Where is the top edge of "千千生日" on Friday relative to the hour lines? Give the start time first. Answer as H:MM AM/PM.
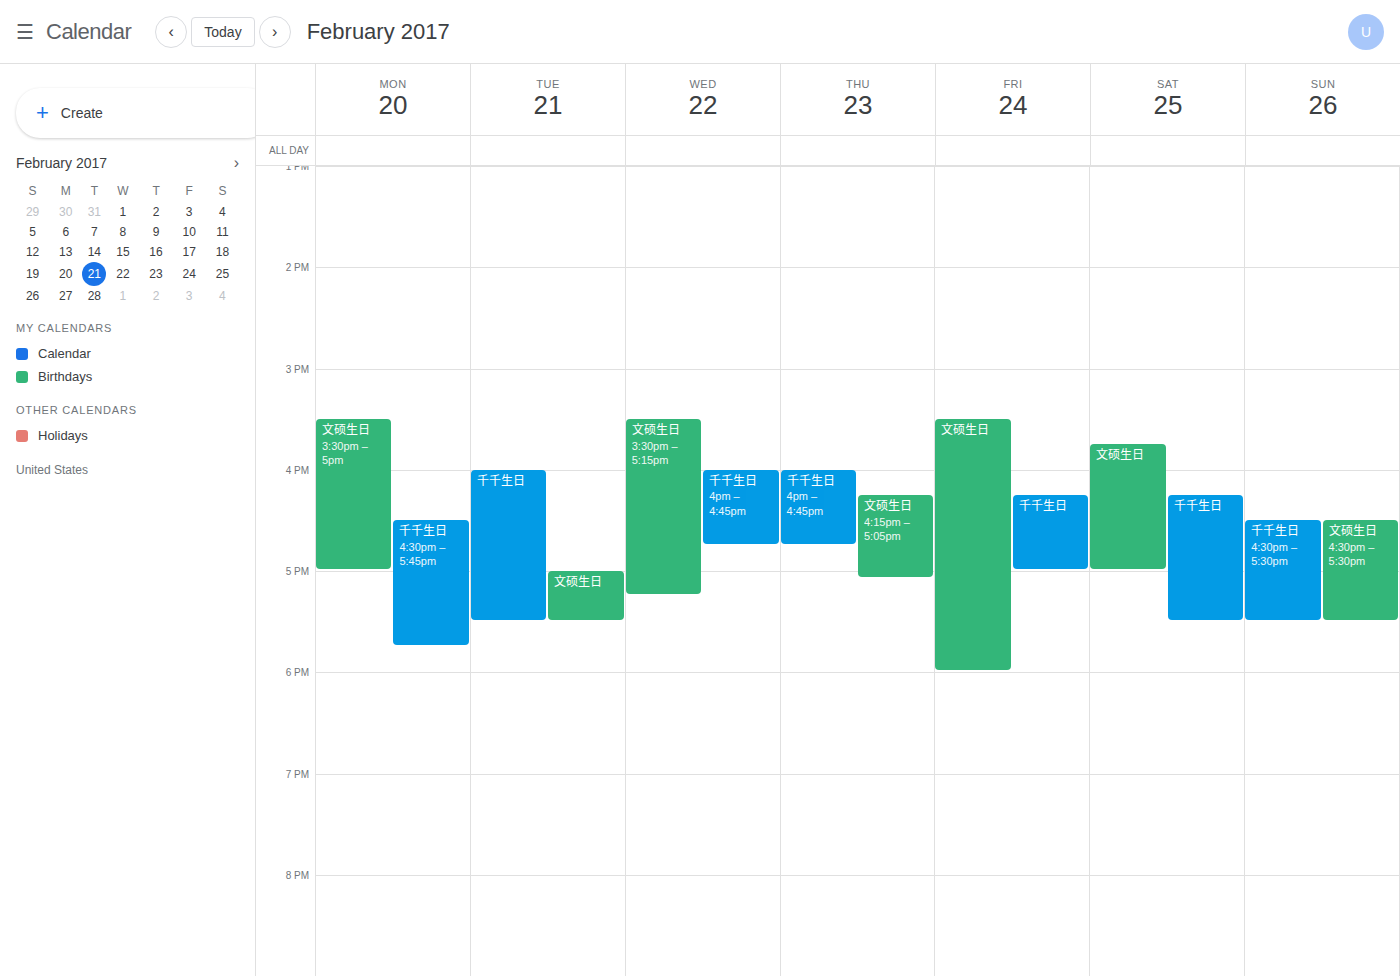
4:15 PM -- neither: a quarter of the way from the 4 PM line to the 5 PM line.